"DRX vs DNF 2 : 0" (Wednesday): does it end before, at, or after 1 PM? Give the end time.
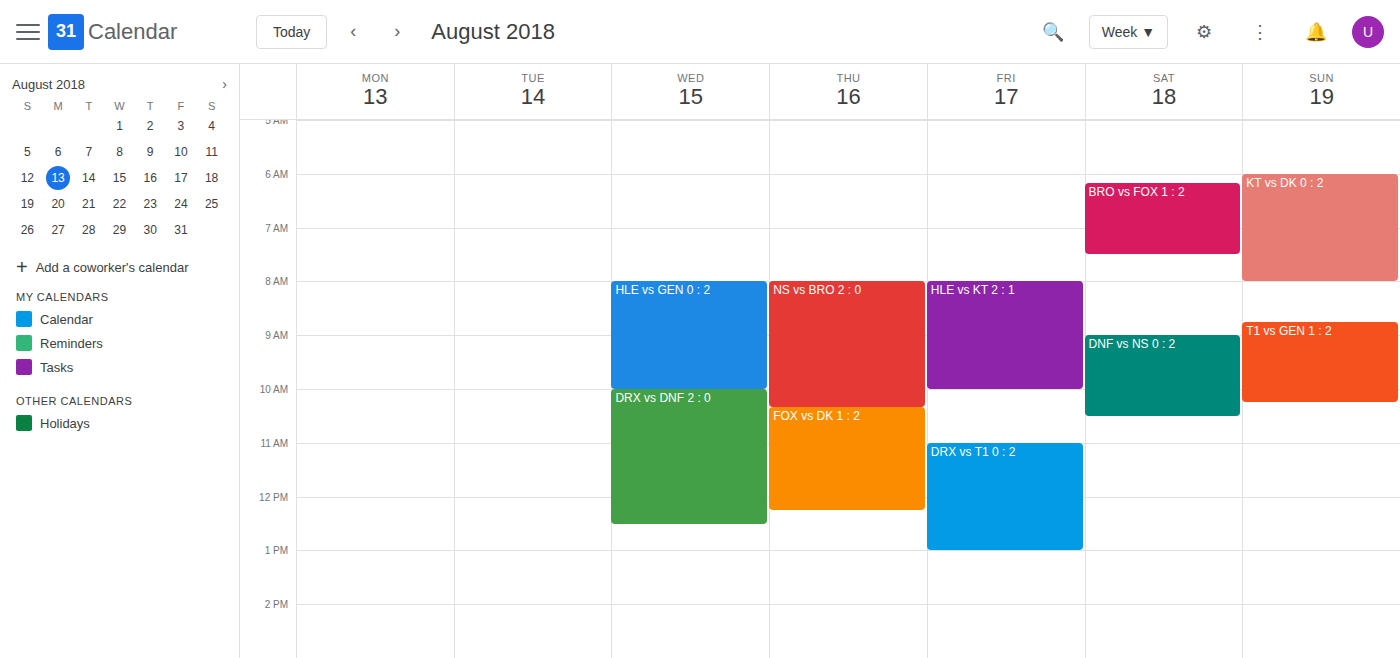
12:30 PM -- before 1 PM, 30 minutes above the 1 PM line.